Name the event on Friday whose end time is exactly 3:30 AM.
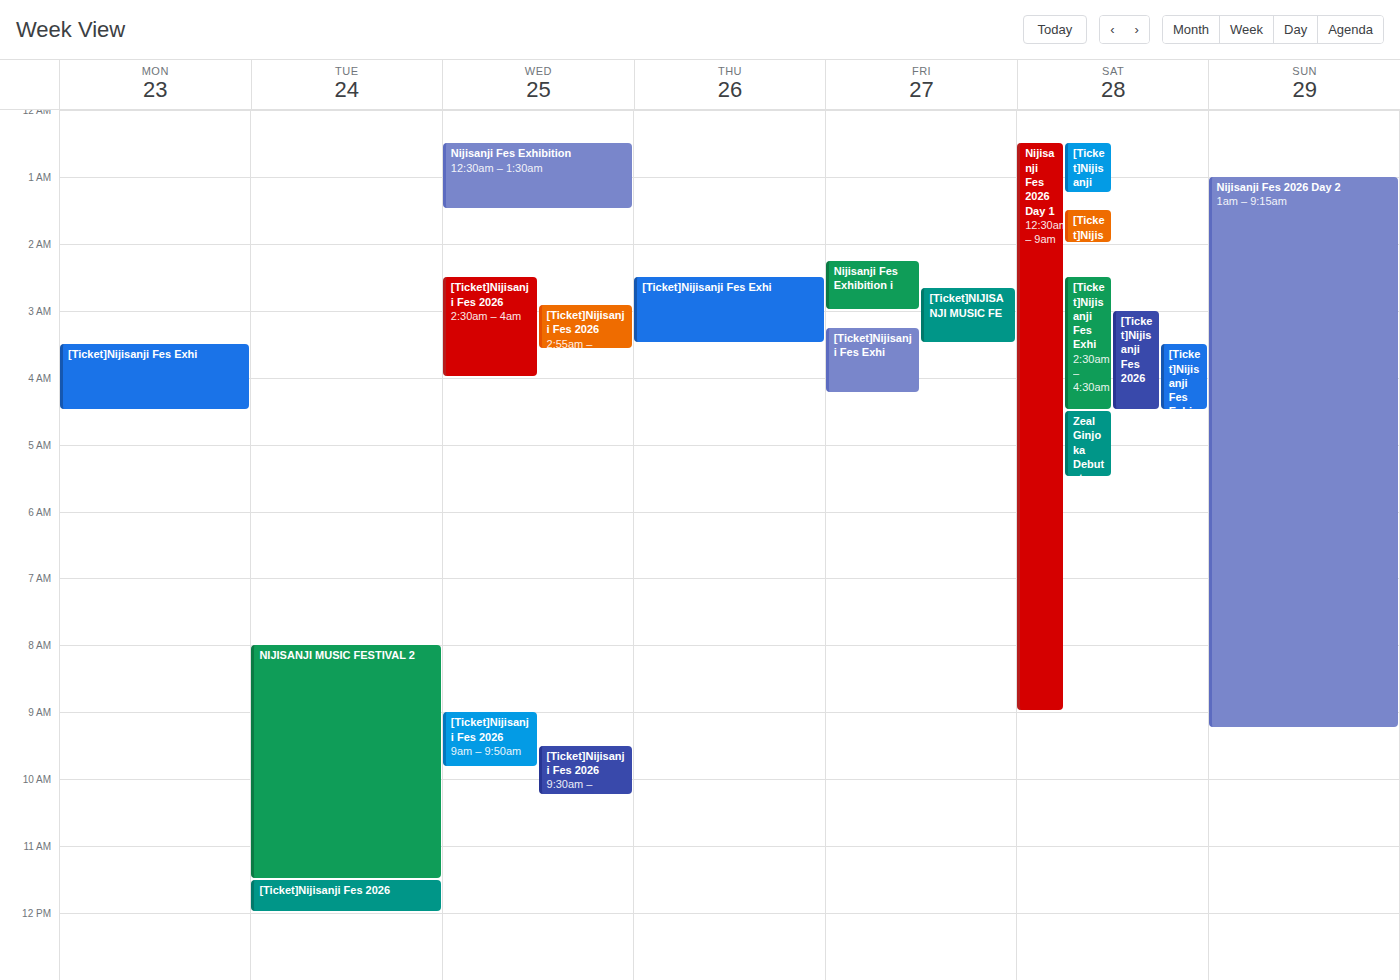
"[Ticket]NIJISANJI MUSIC FE"